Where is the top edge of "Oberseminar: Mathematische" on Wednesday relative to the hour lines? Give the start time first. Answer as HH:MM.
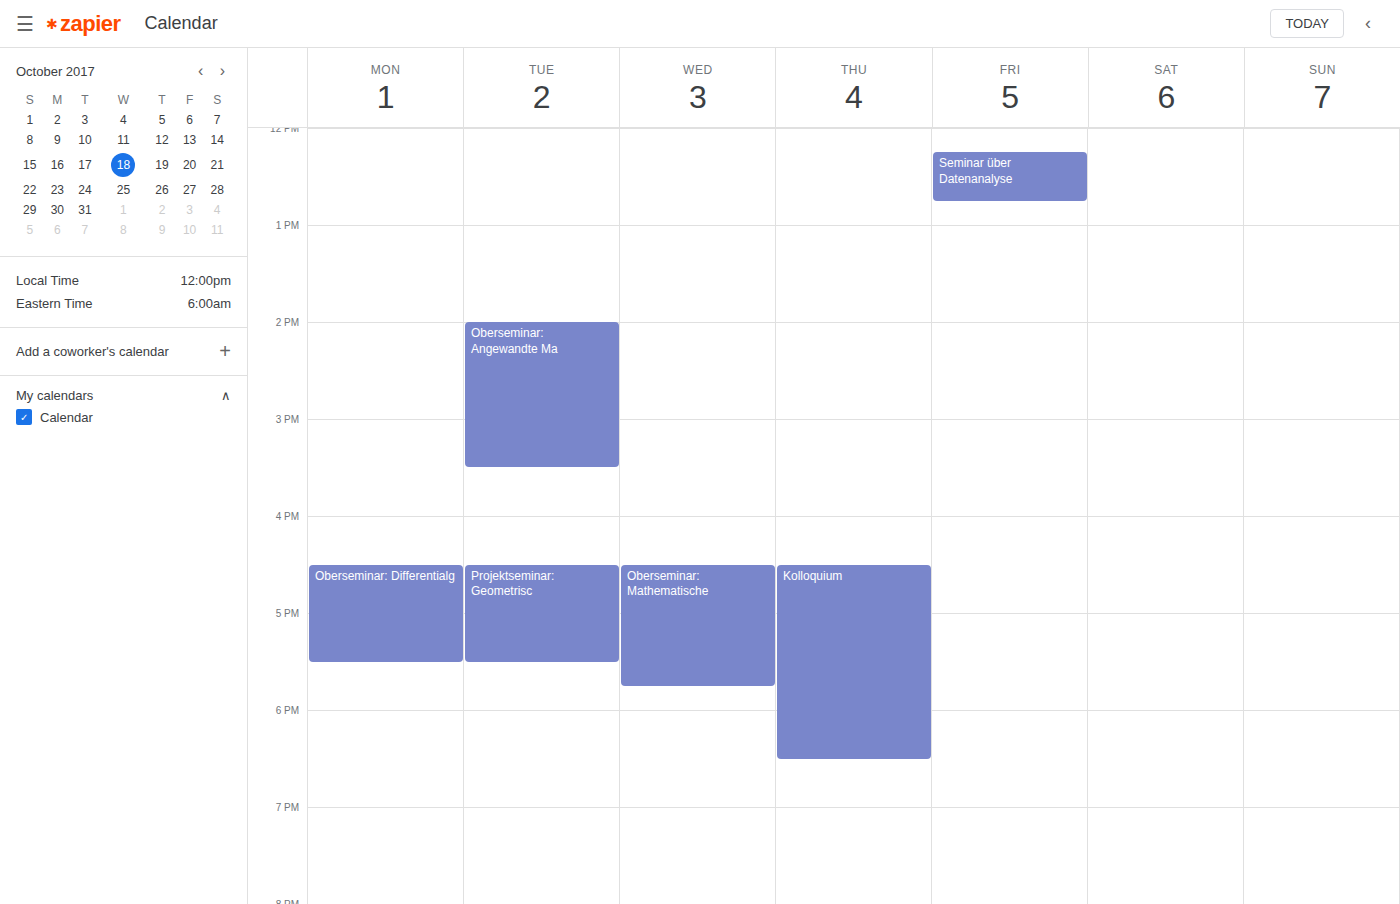
16:30 -- halfway between the 16:00 and 17:00 lines.